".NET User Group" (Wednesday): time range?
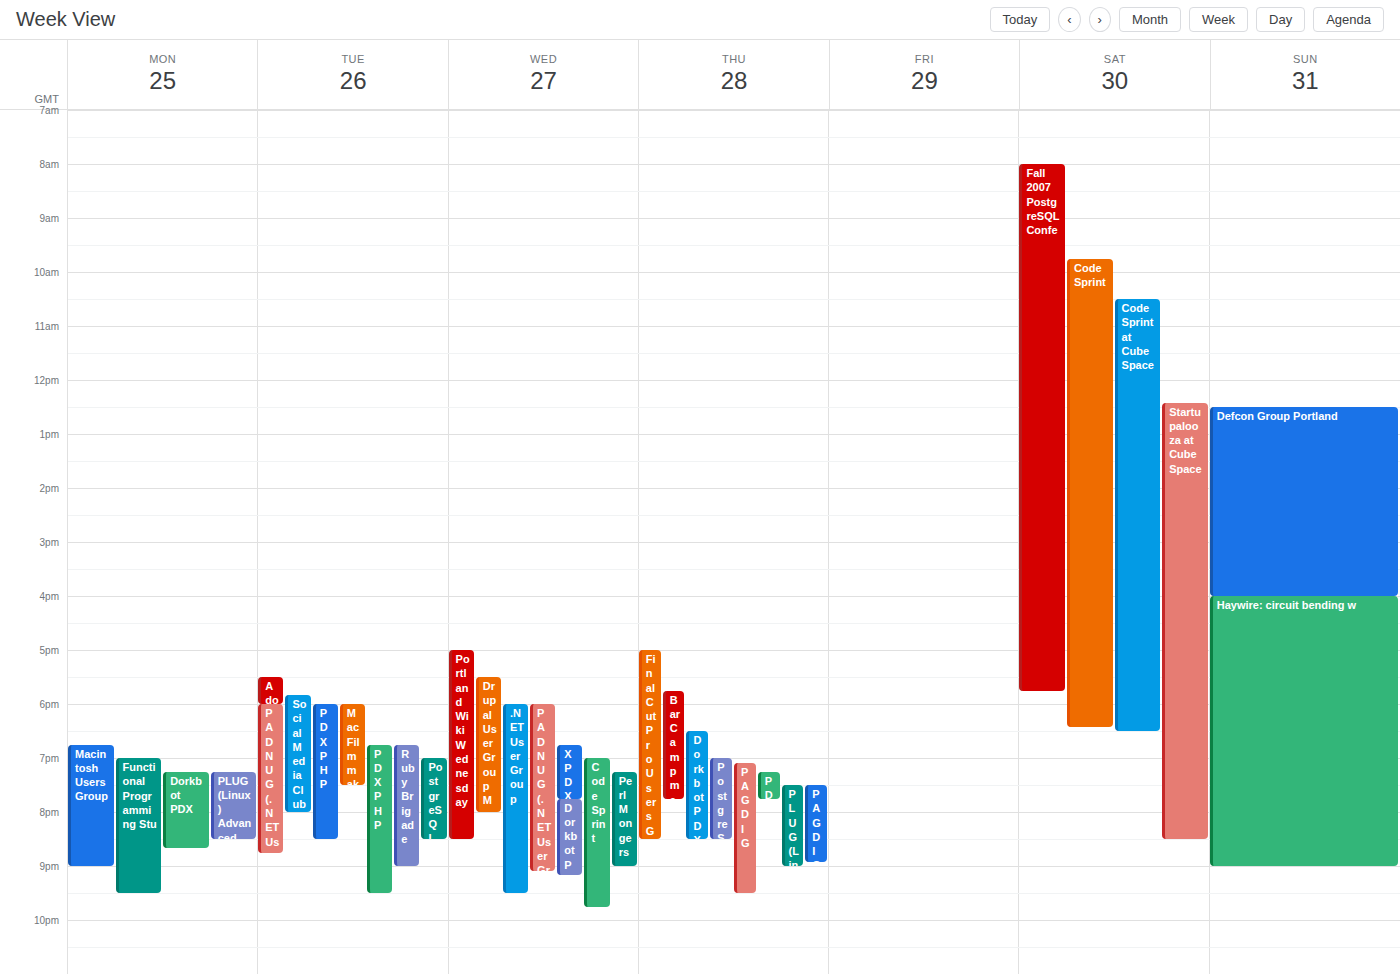
6:00 PM to 9:30 PM